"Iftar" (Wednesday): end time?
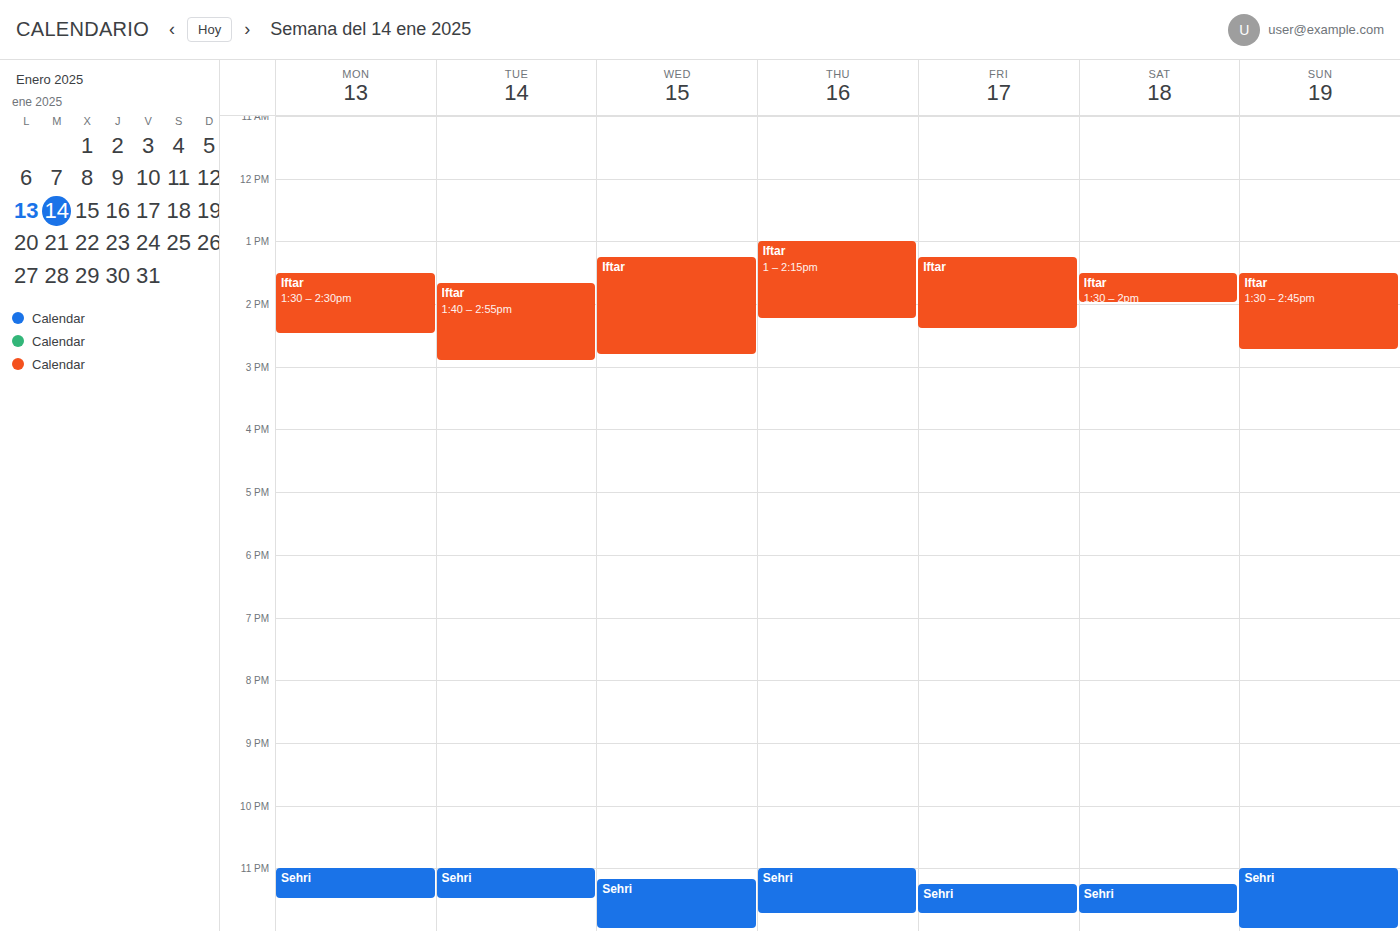
2:50 PM